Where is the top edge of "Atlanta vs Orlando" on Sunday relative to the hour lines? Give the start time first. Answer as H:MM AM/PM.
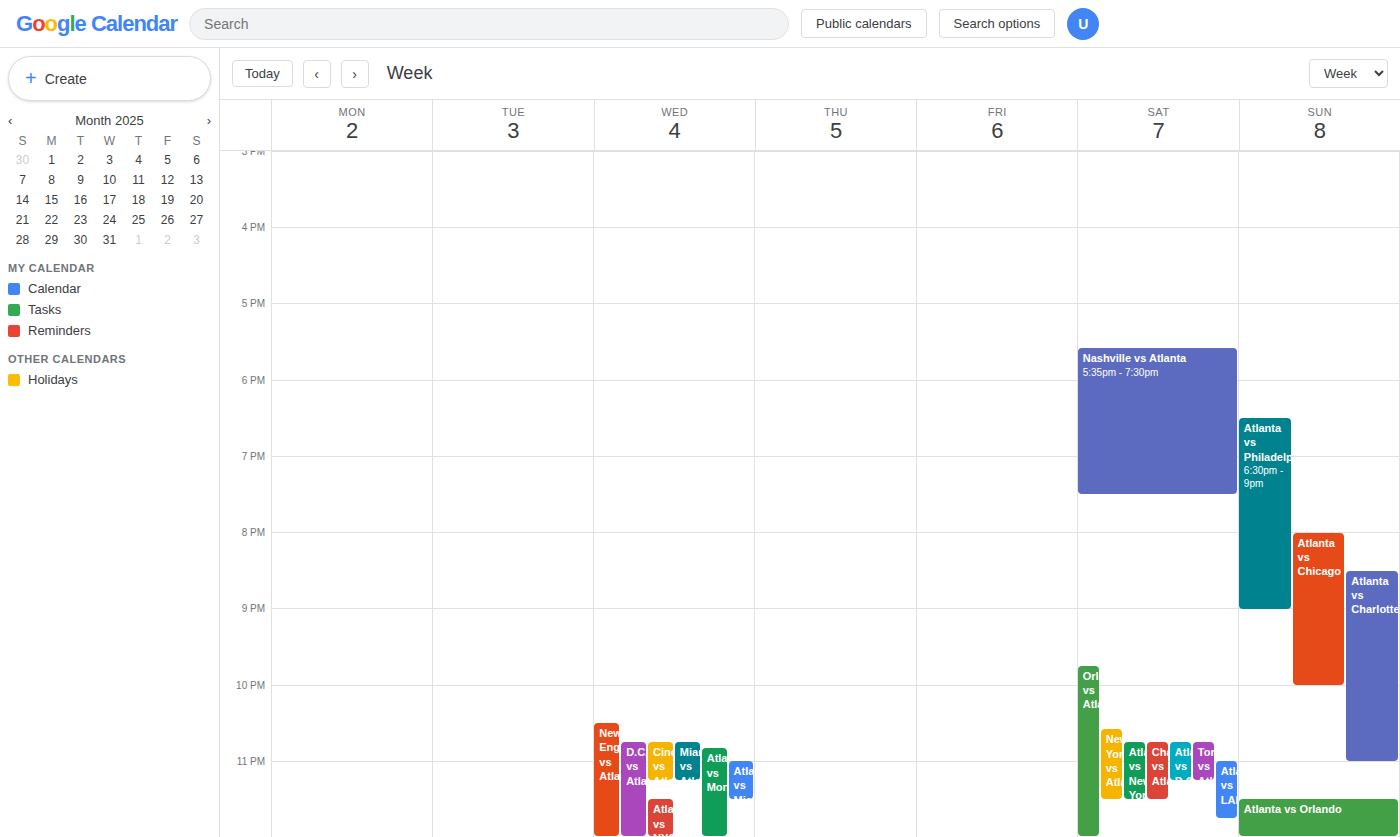
11:30 PM -- halfway between the 11 PM and 12 AM lines.